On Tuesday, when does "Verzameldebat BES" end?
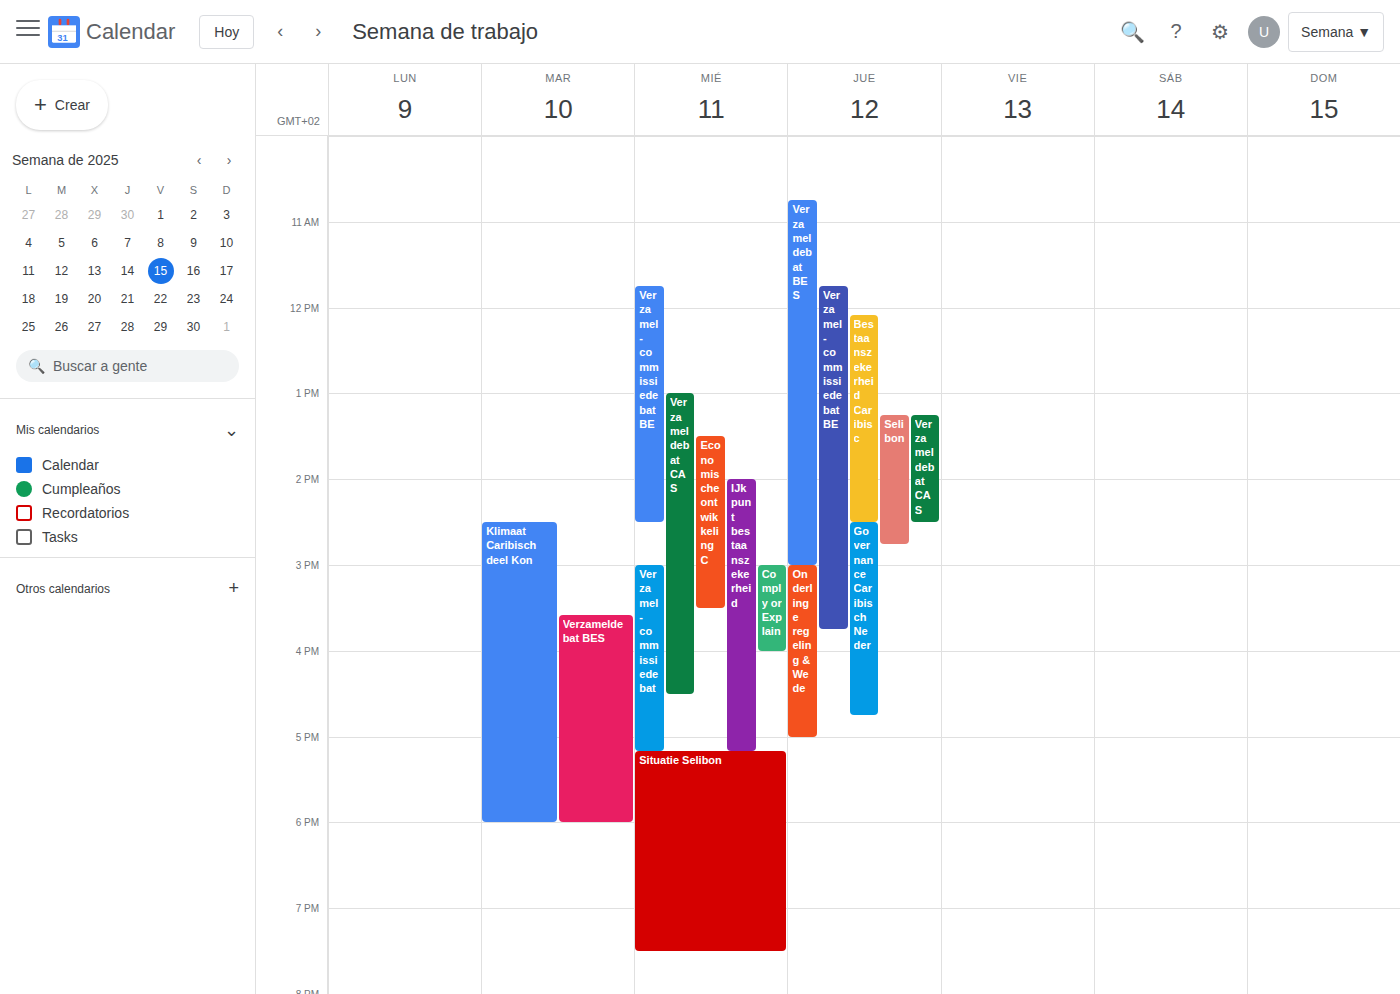
18:00